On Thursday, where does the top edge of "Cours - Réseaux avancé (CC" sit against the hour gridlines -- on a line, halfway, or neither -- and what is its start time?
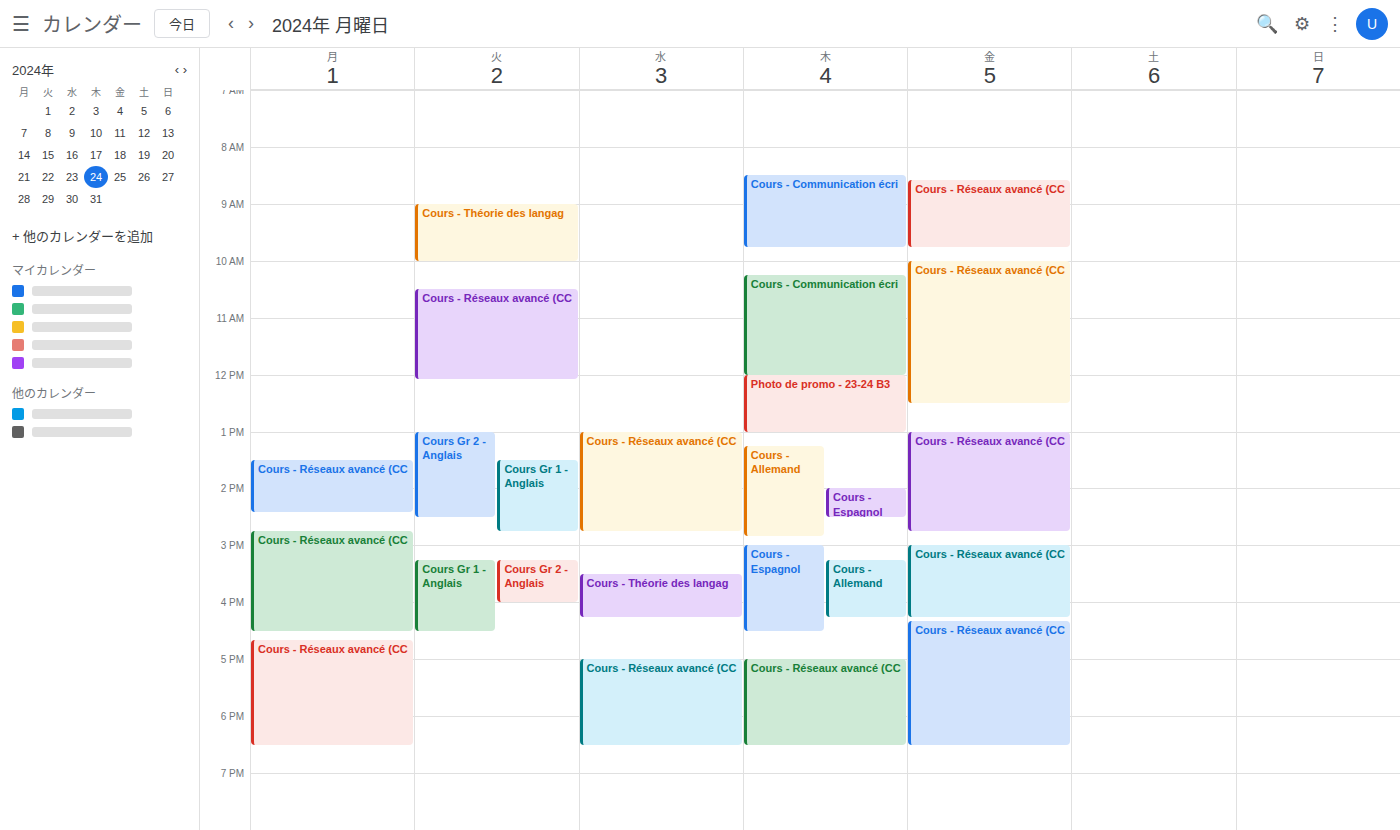
5:00 PM -- exactly on the 5 PM line.